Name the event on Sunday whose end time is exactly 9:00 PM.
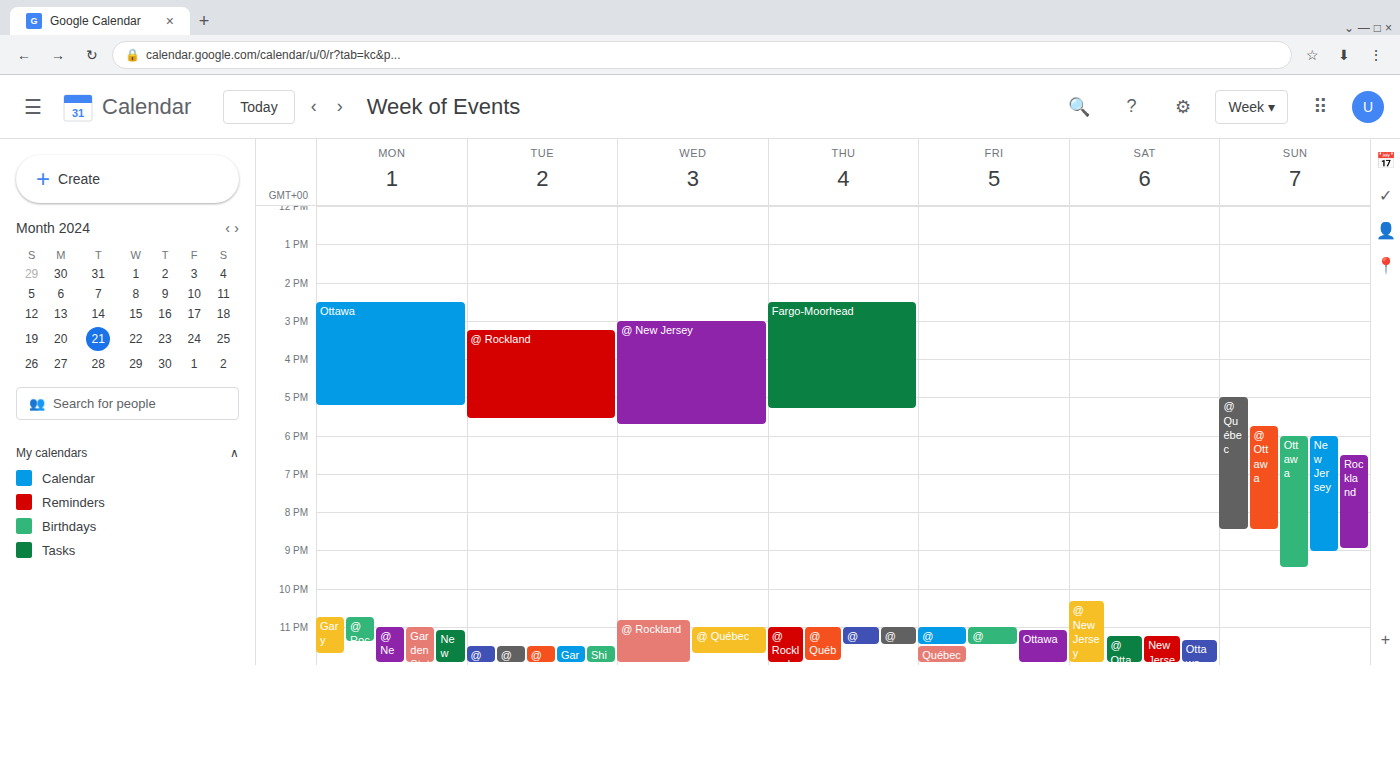
"Rockland"